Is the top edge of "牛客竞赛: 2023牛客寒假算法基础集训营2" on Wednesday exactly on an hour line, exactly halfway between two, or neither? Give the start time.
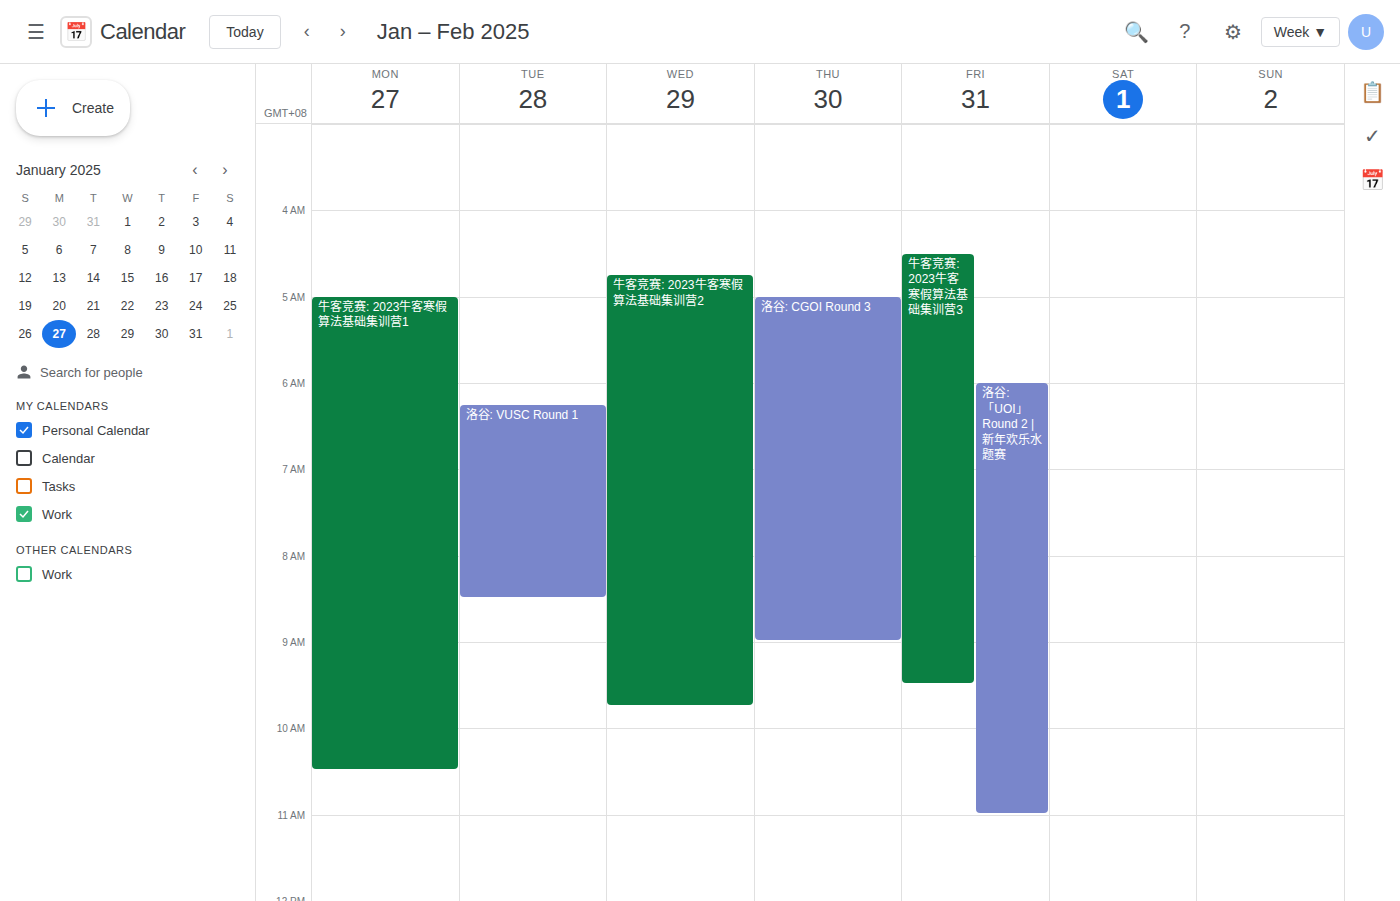
4:45 AM -- neither: three quarters of the way from the 4 AM line to the 5 AM line.